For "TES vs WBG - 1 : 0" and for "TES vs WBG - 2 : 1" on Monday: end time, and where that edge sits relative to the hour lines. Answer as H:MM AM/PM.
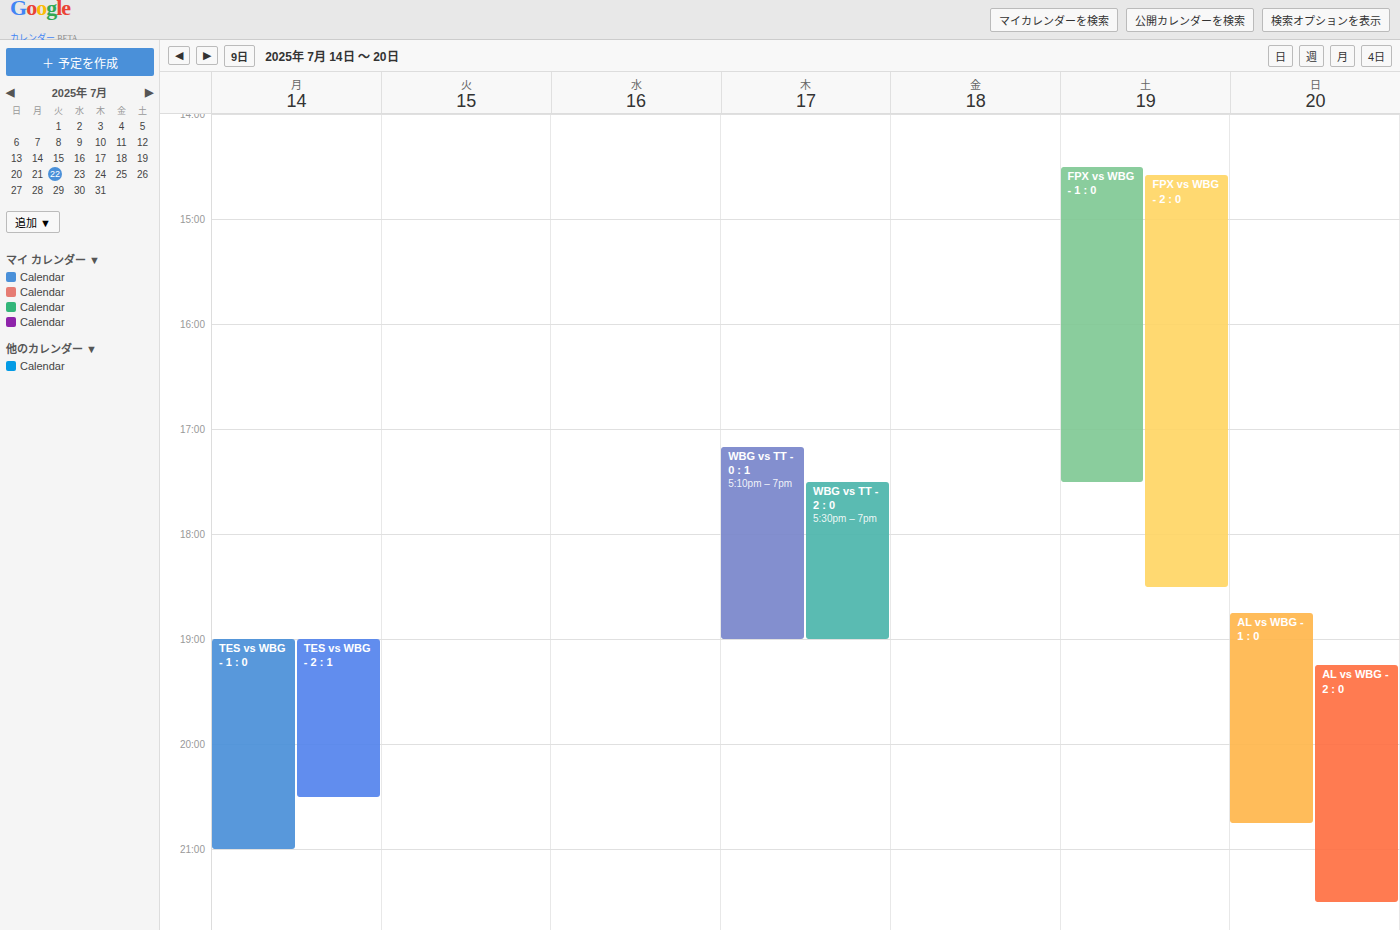
"TES vs WBG - 1 : 0": 9:00 PM, exactly on the 9 PM line. "TES vs WBG - 2 : 1": 8:30 PM, halfway between the 8 PM and 9 PM lines.